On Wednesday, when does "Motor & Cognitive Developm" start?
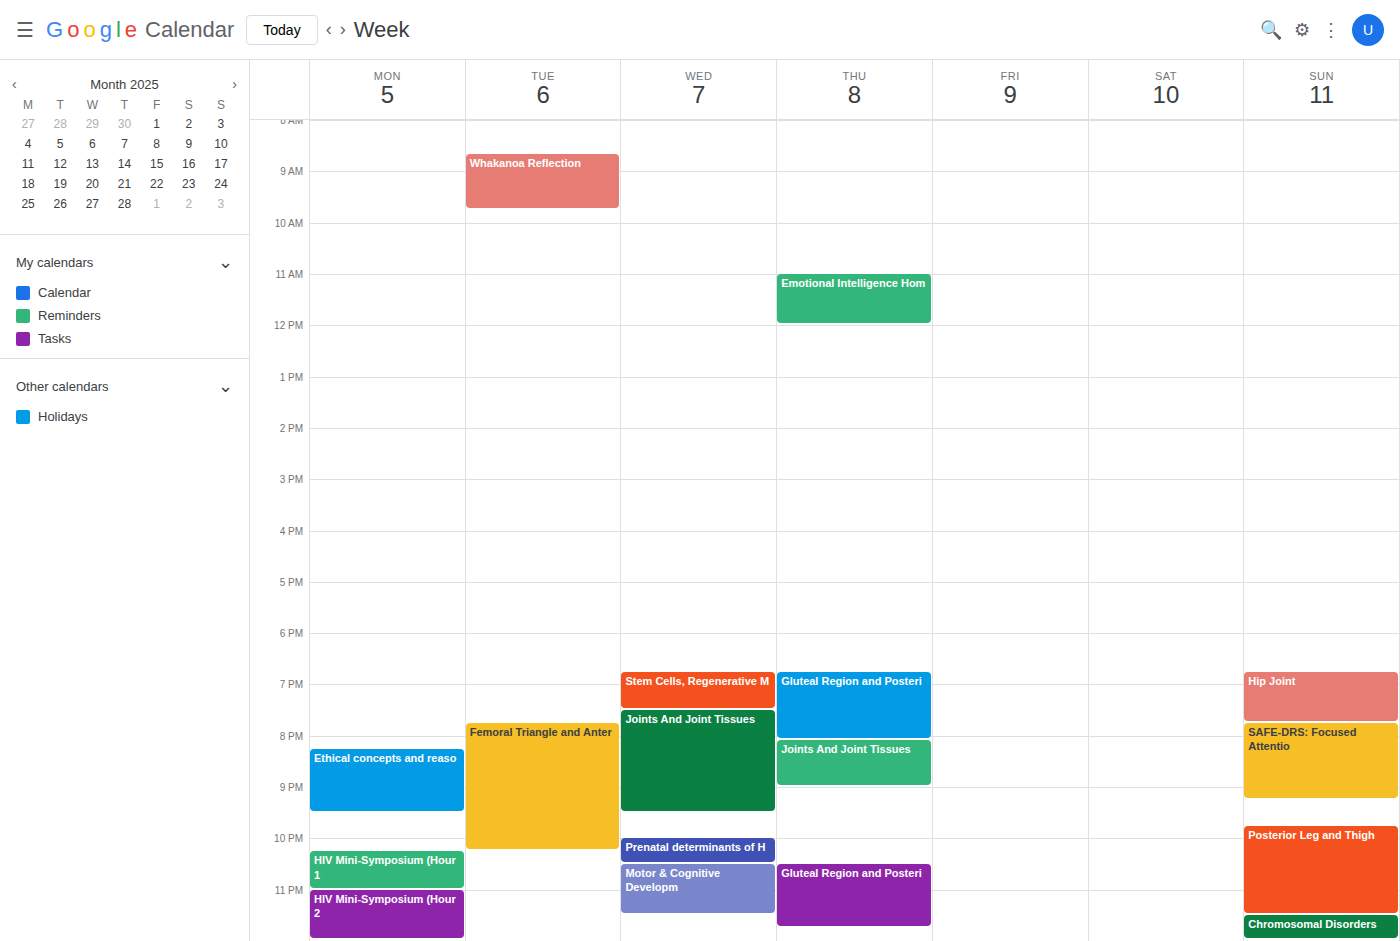
10:30 PM